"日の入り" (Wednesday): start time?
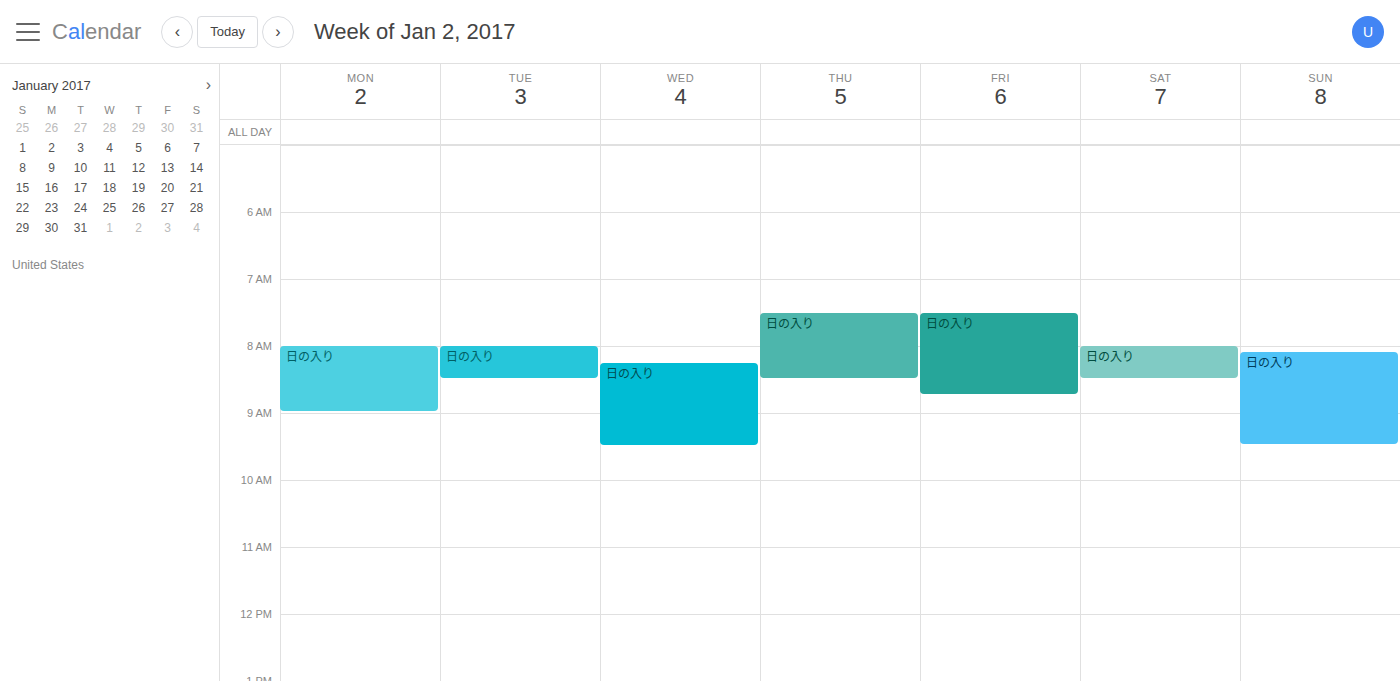
08:15